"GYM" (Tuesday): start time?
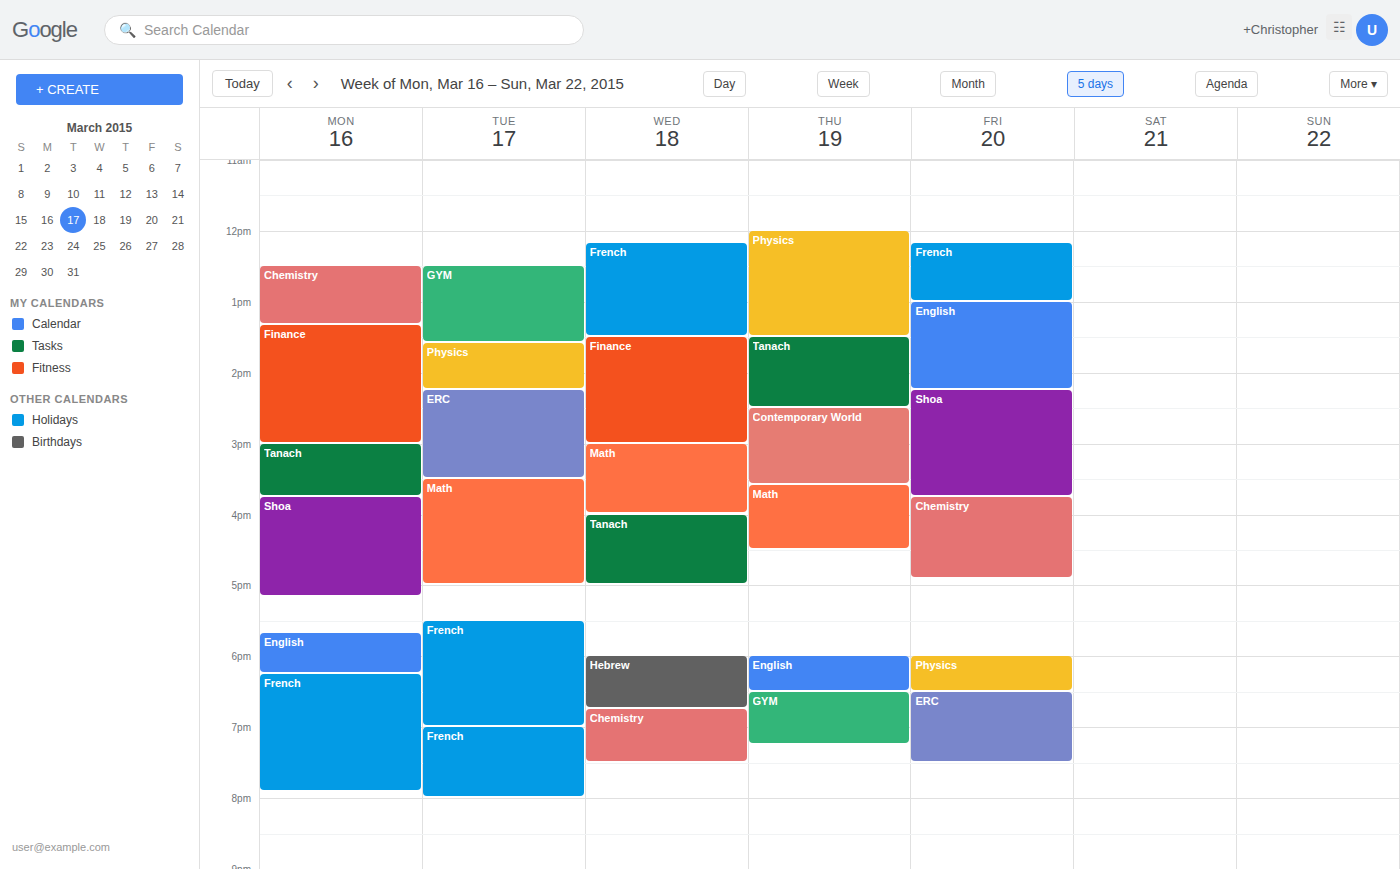
12:30 PM